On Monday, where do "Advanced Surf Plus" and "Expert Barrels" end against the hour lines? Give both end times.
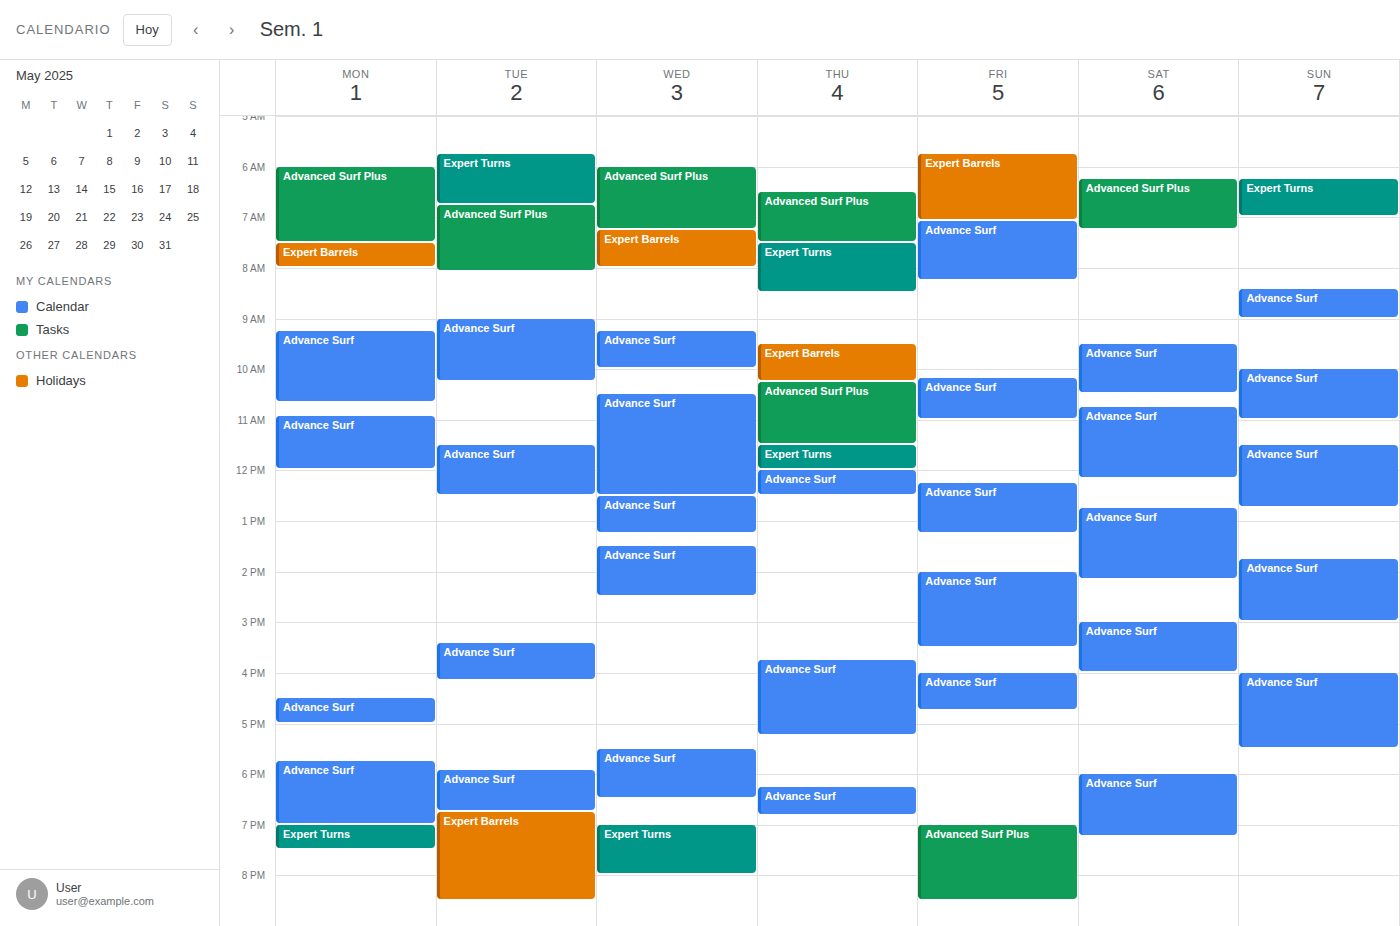
"Advanced Surf Plus": 7:30 AM, halfway between the 7 AM and 8 AM lines. "Expert Barrels": 8:00 AM, exactly on the 8 AM line.